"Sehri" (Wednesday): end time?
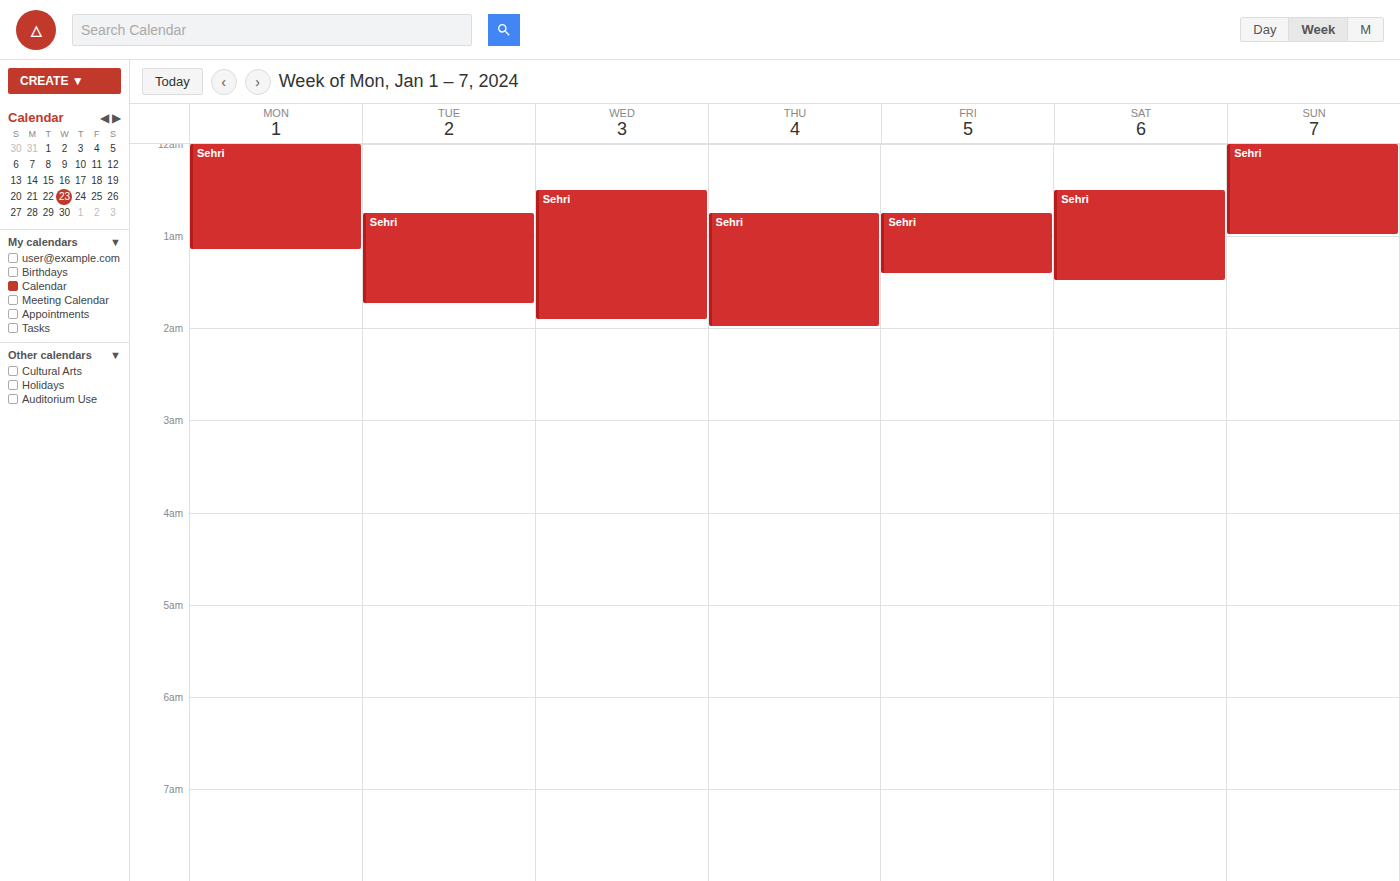
1:55 AM